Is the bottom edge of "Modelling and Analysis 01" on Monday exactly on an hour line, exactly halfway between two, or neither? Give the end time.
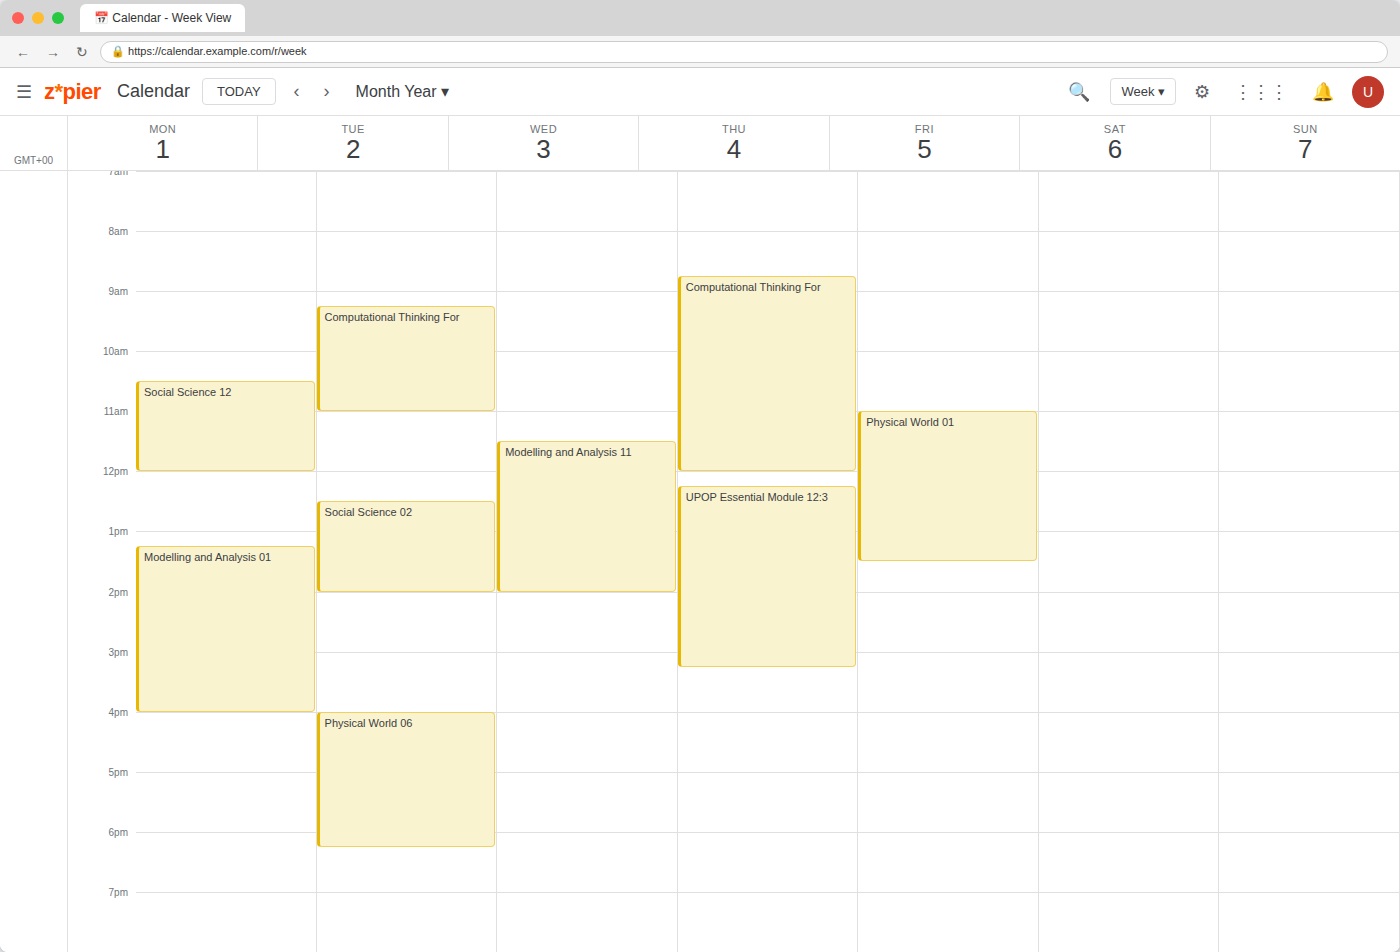
4:00 PM -- exactly on the 4 PM line.